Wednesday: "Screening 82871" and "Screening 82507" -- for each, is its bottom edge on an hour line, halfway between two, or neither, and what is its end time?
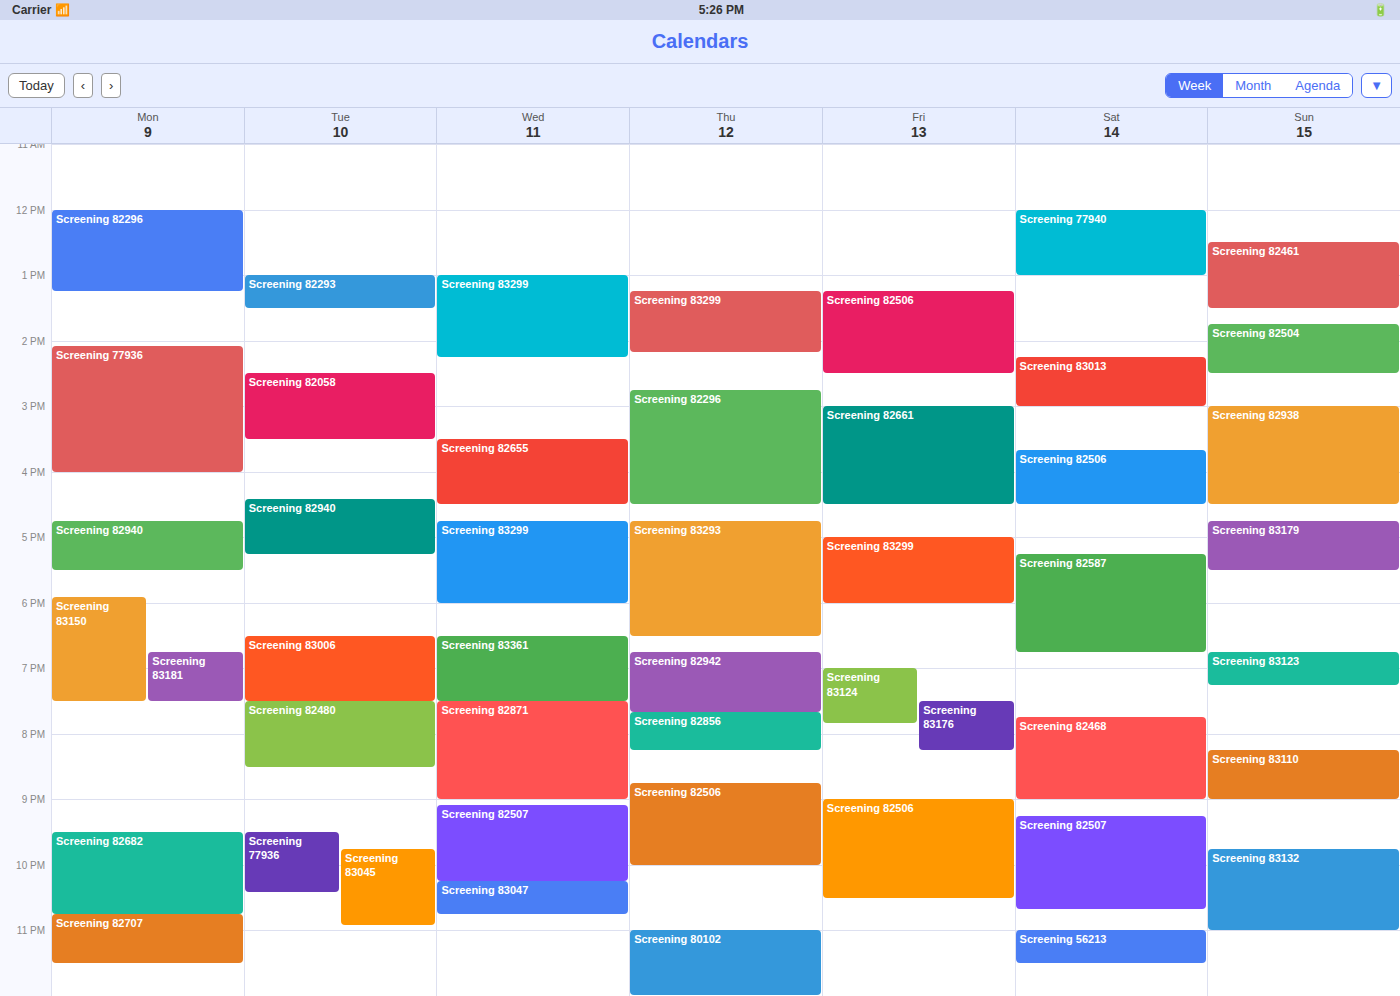
"Screening 82871": 9:00 PM, exactly on the 9 PM line. "Screening 82507": 10:15 PM, neither: a quarter of the way from the 10 PM line to the 11 PM line.